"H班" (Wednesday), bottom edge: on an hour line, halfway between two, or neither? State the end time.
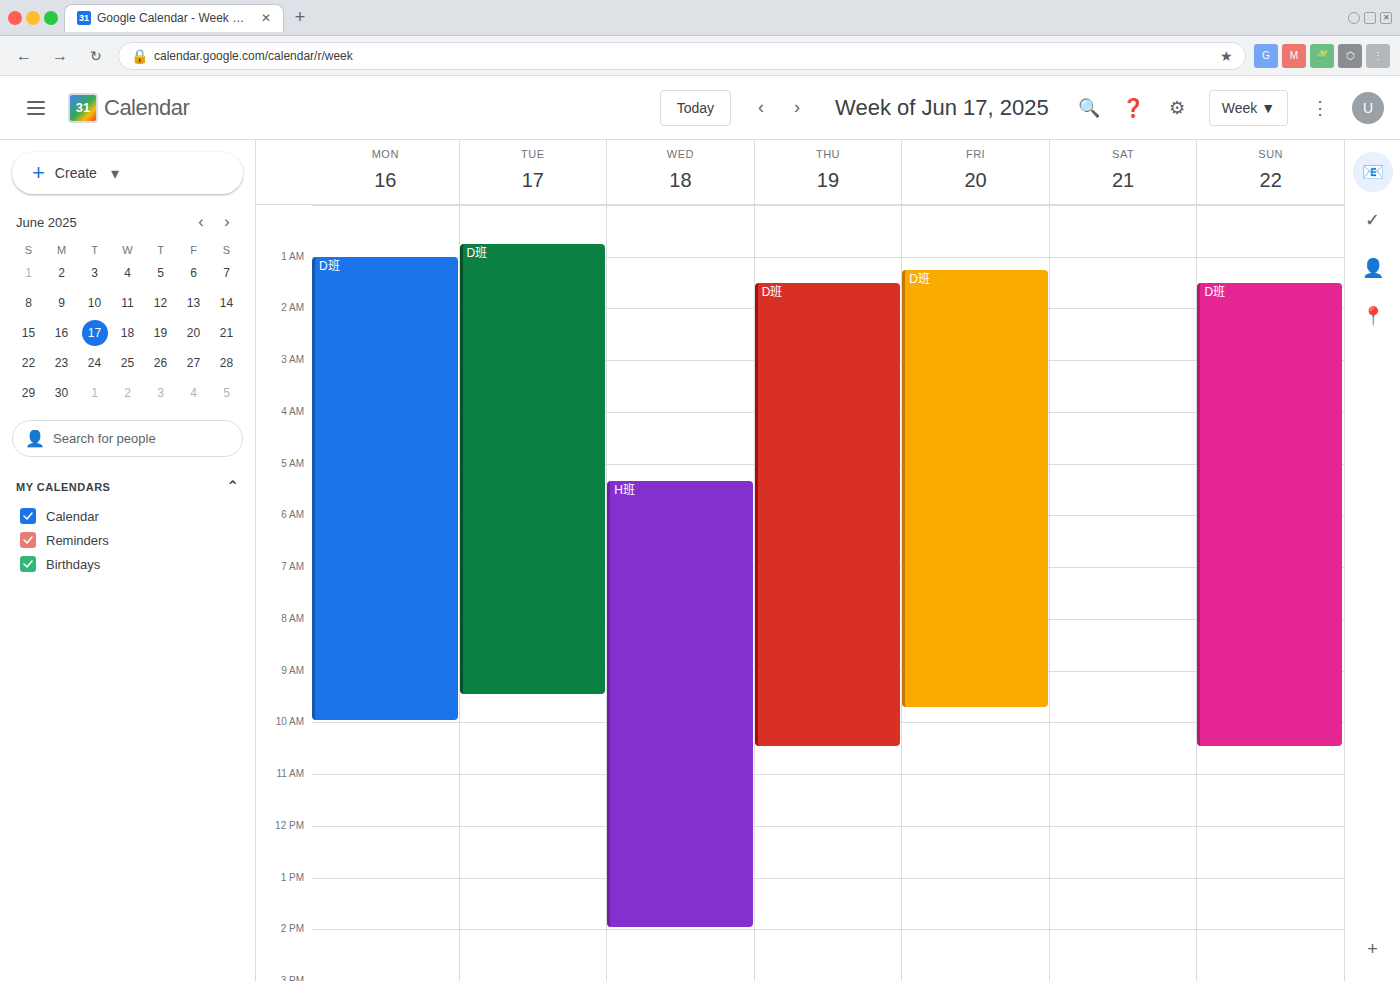
2:00 PM -- exactly on the 2 PM line.